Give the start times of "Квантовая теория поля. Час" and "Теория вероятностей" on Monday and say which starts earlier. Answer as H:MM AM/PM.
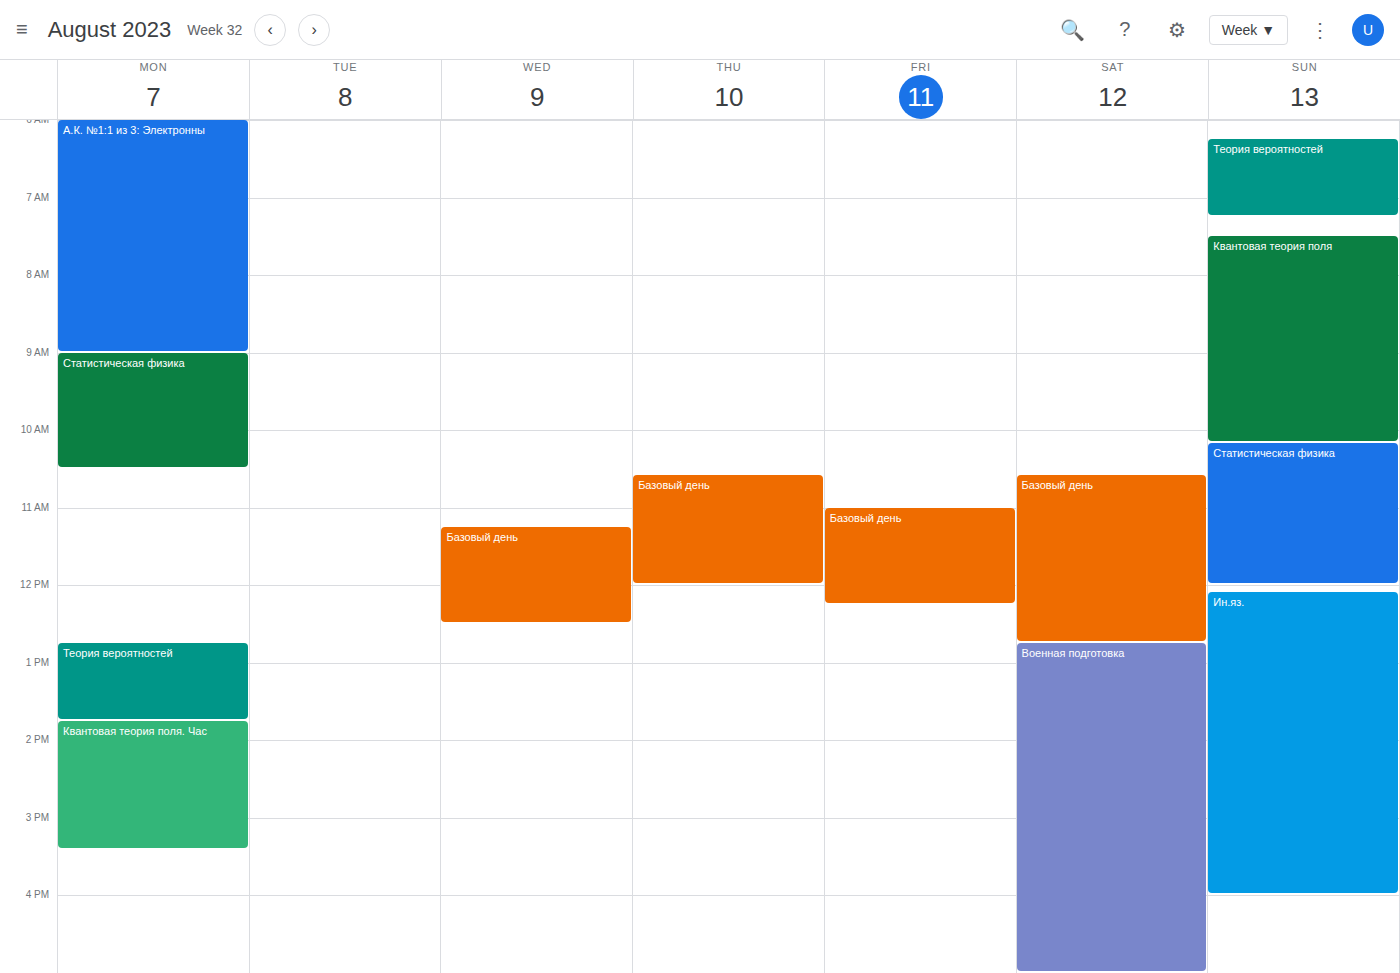
"Теория вероятностей" 12:45 PM; "Квантовая теория поля. Час" 1:45 PM.